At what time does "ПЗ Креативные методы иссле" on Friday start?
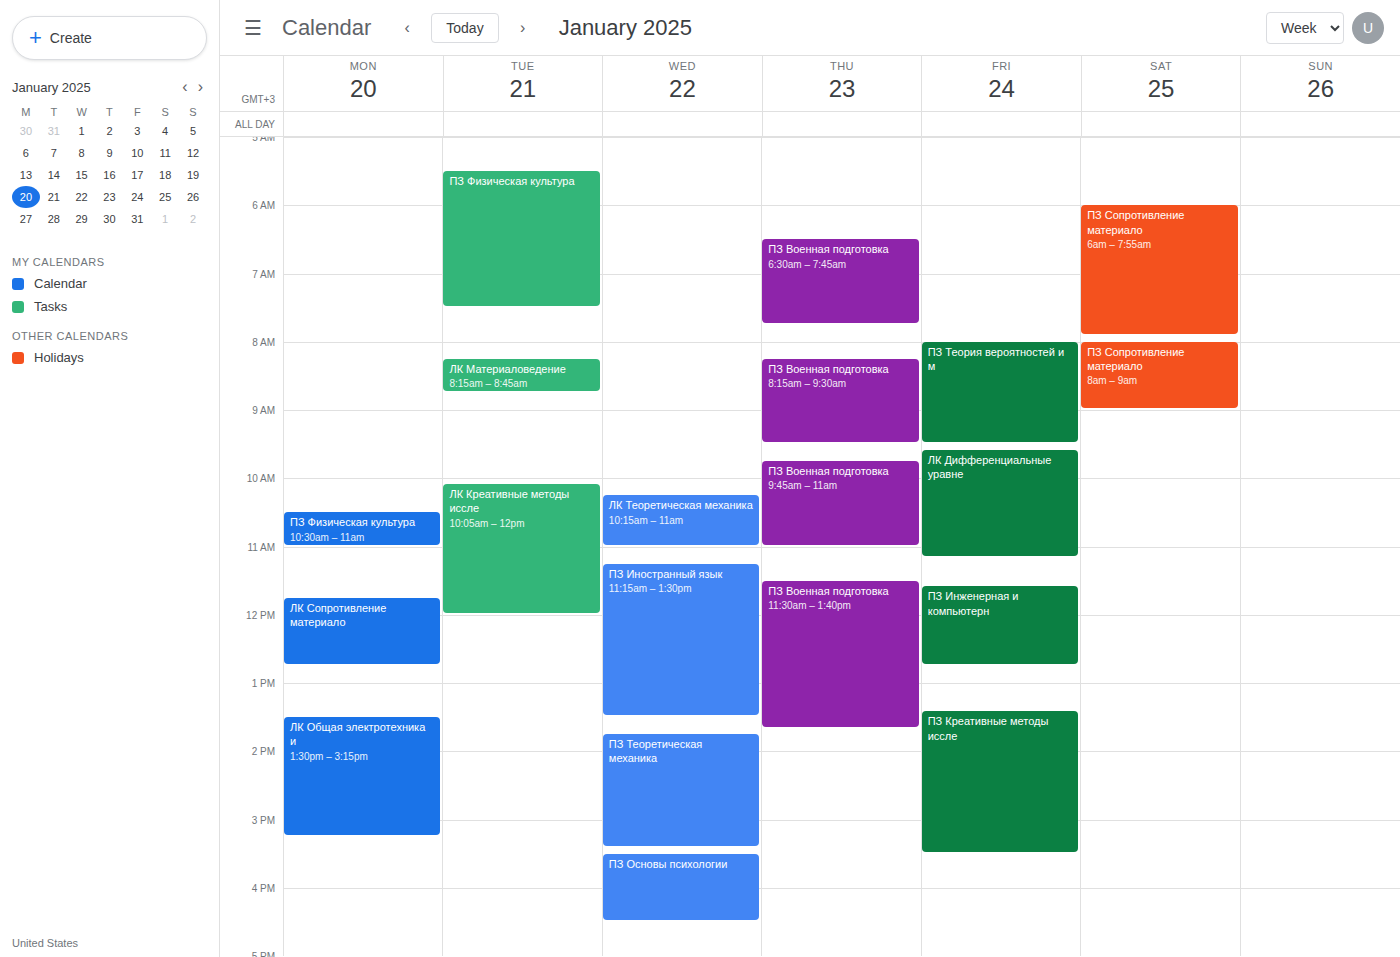
1:25 PM